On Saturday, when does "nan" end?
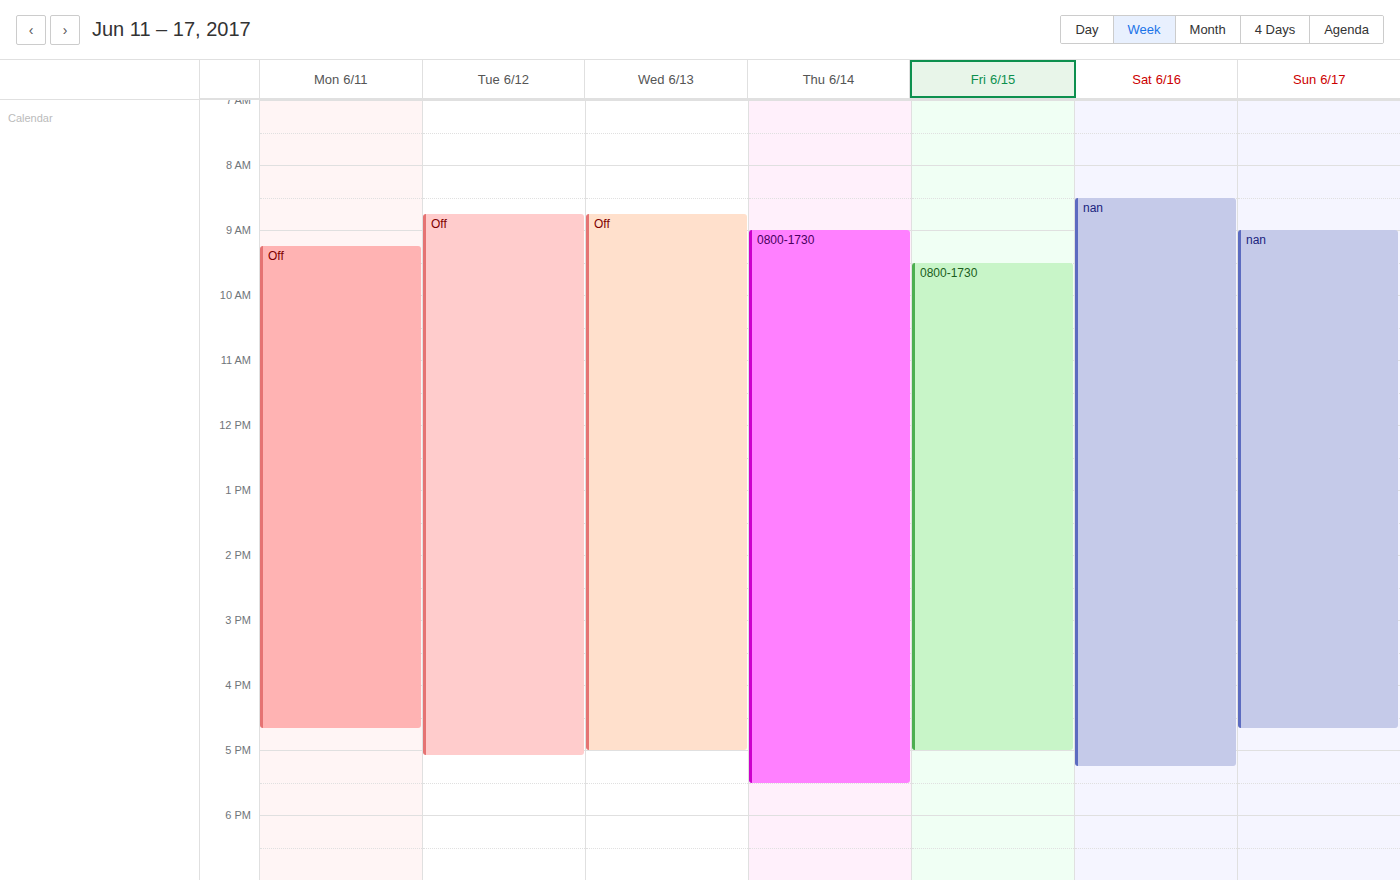
17:15